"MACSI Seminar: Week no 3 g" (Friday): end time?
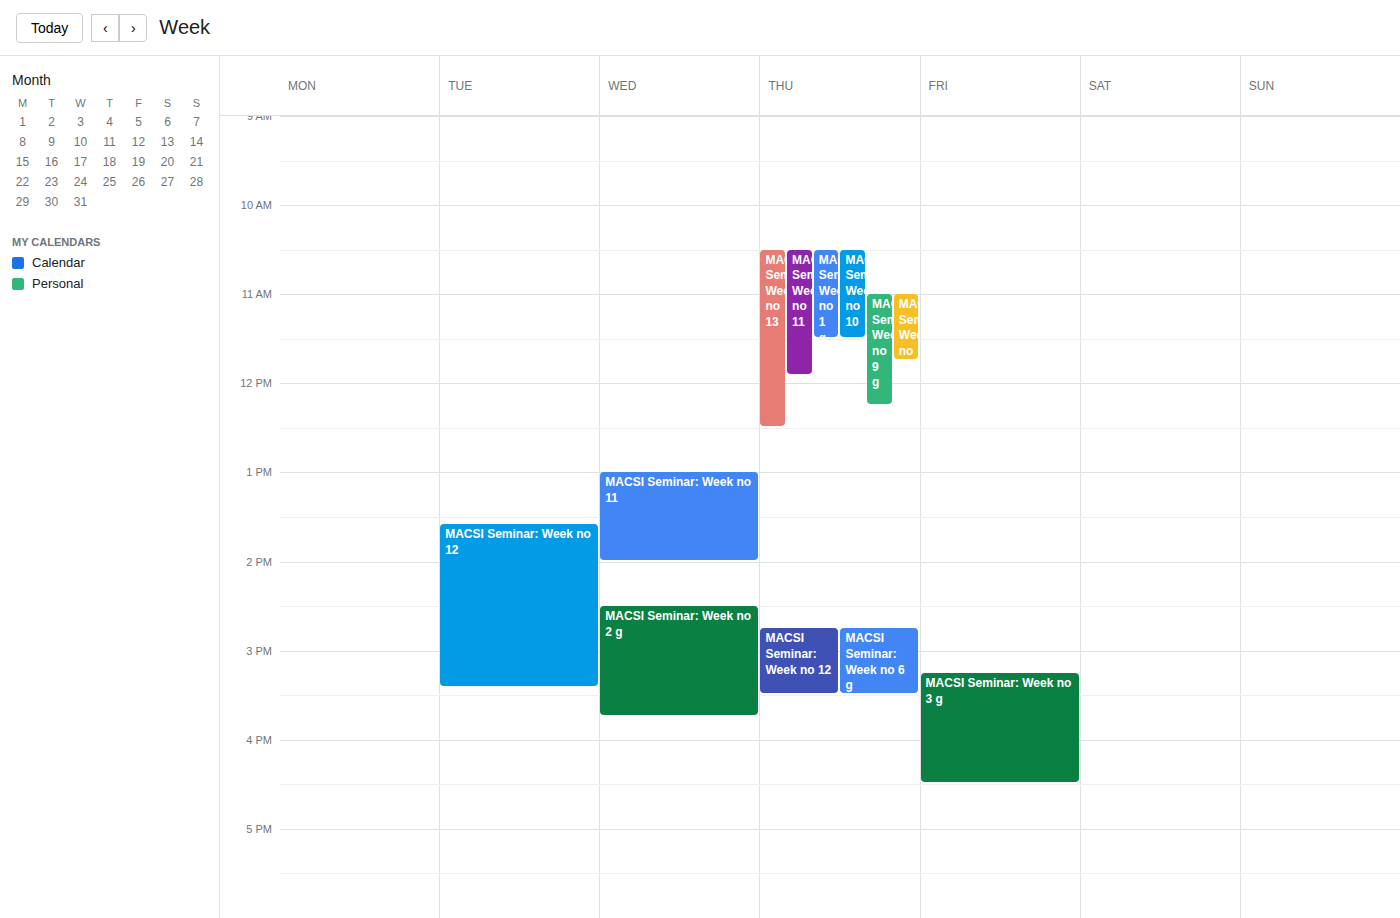
16:30